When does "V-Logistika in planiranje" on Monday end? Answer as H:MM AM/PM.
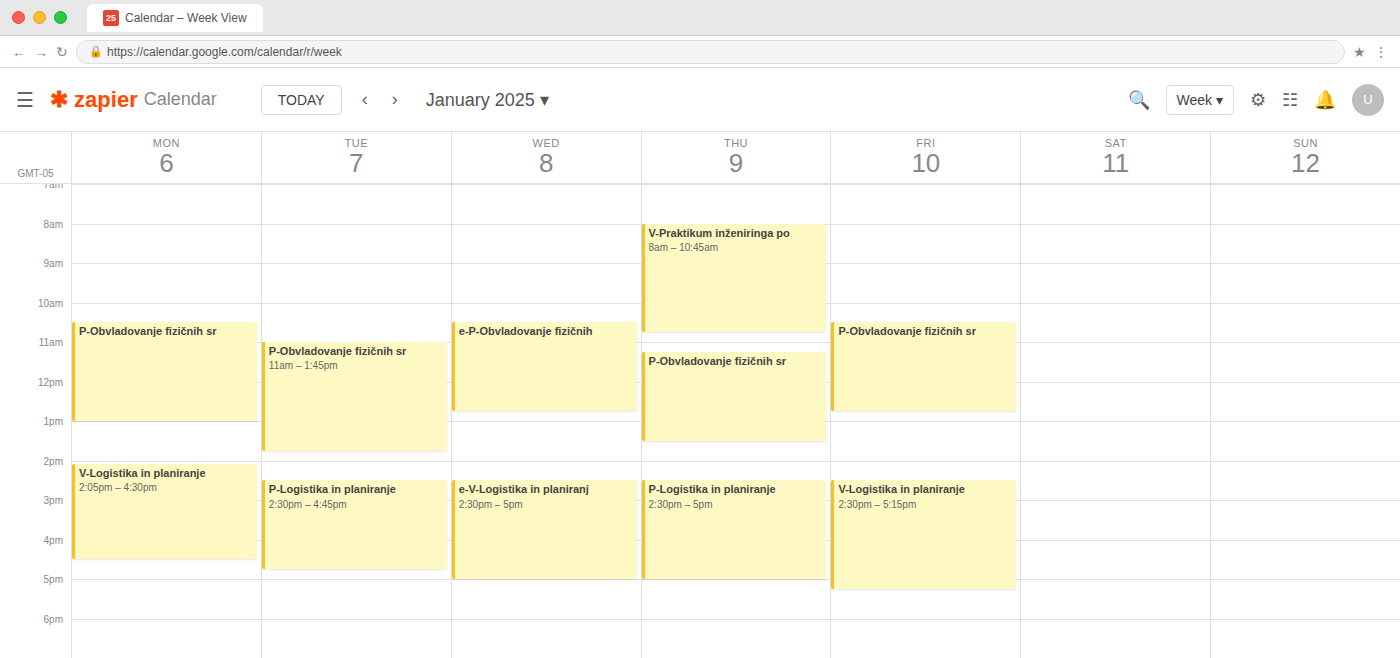
4:30 PM